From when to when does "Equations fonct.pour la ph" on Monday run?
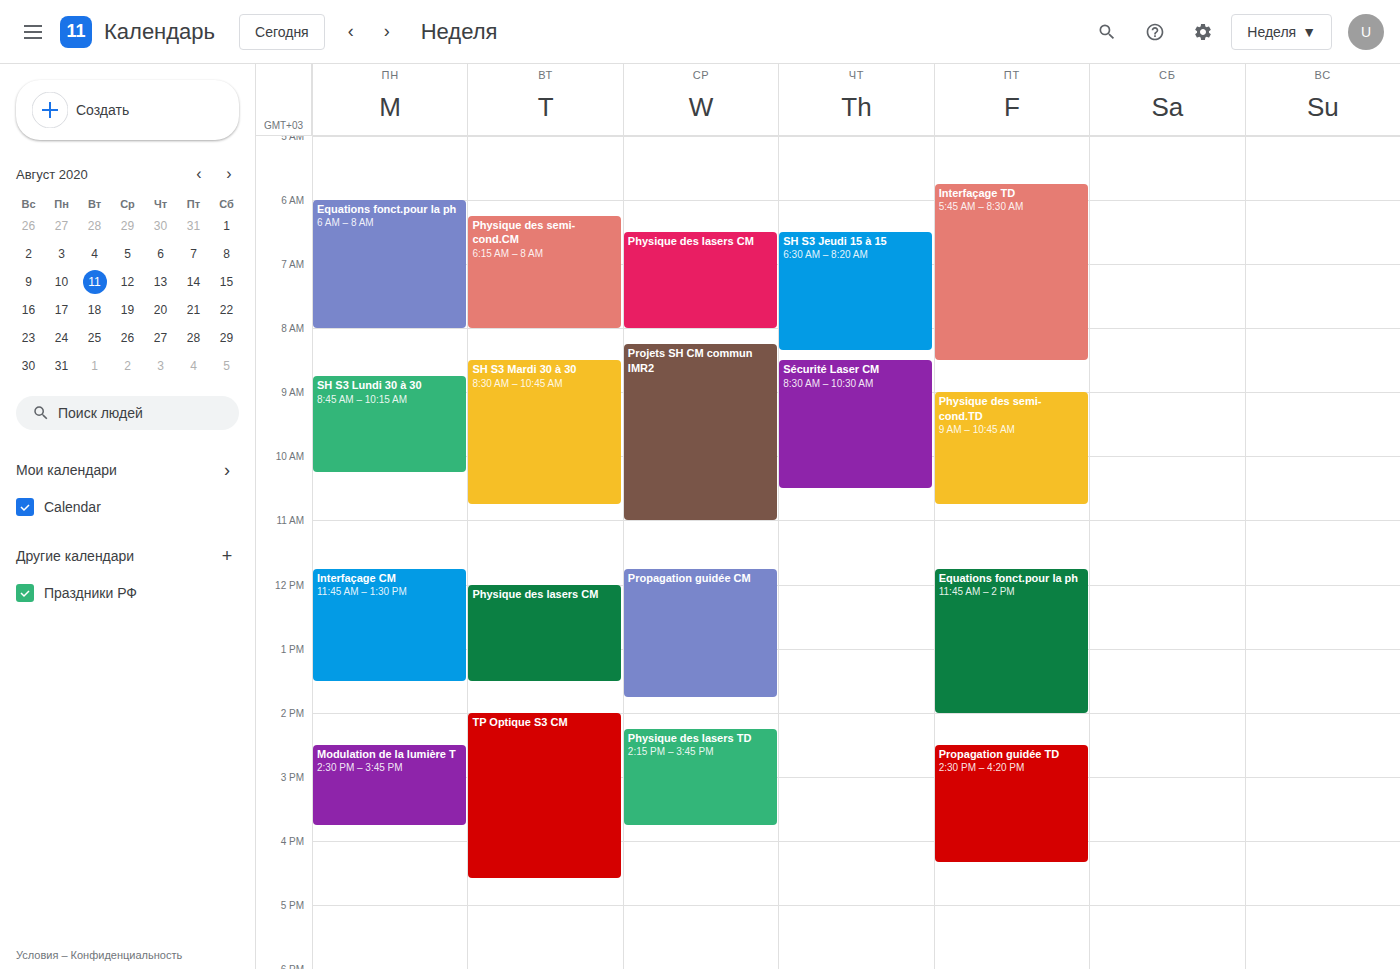
6:00 AM to 8:00 AM